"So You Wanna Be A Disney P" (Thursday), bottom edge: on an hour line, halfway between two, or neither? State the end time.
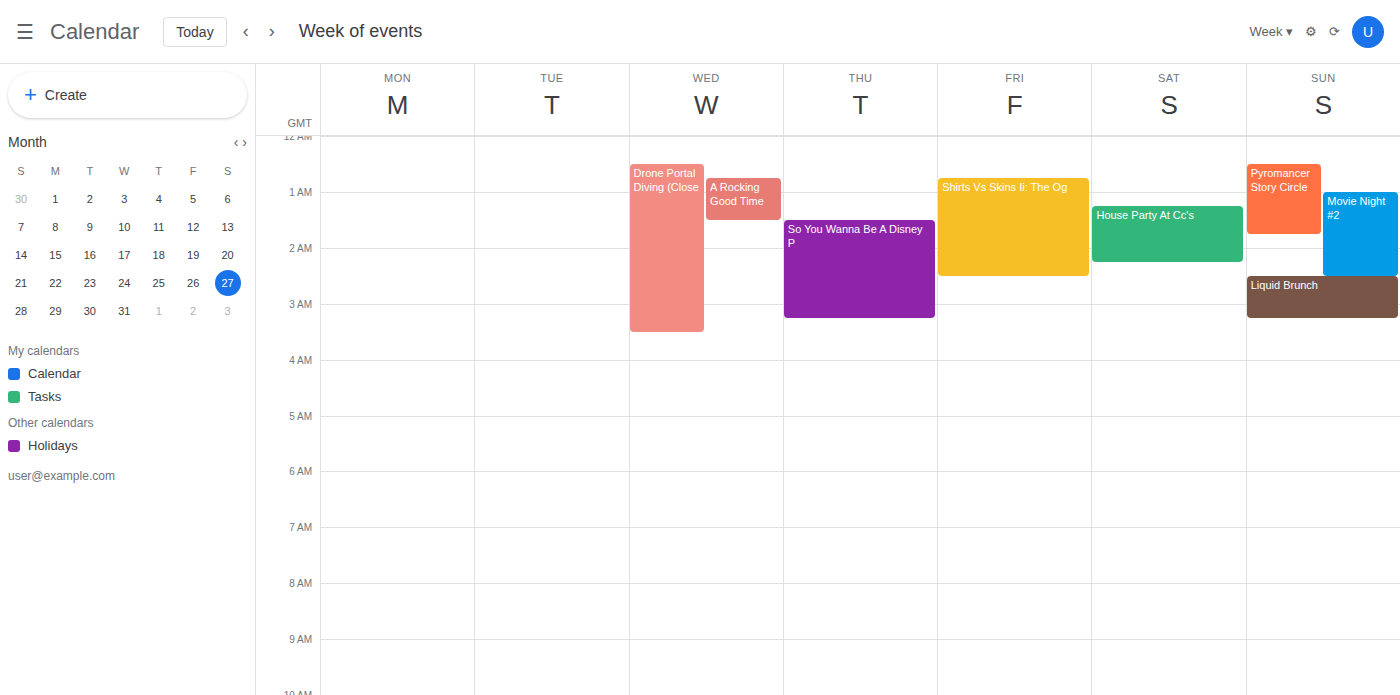
03:15 -- neither: a quarter of the way from the 03:00 line to the 04:00 line.